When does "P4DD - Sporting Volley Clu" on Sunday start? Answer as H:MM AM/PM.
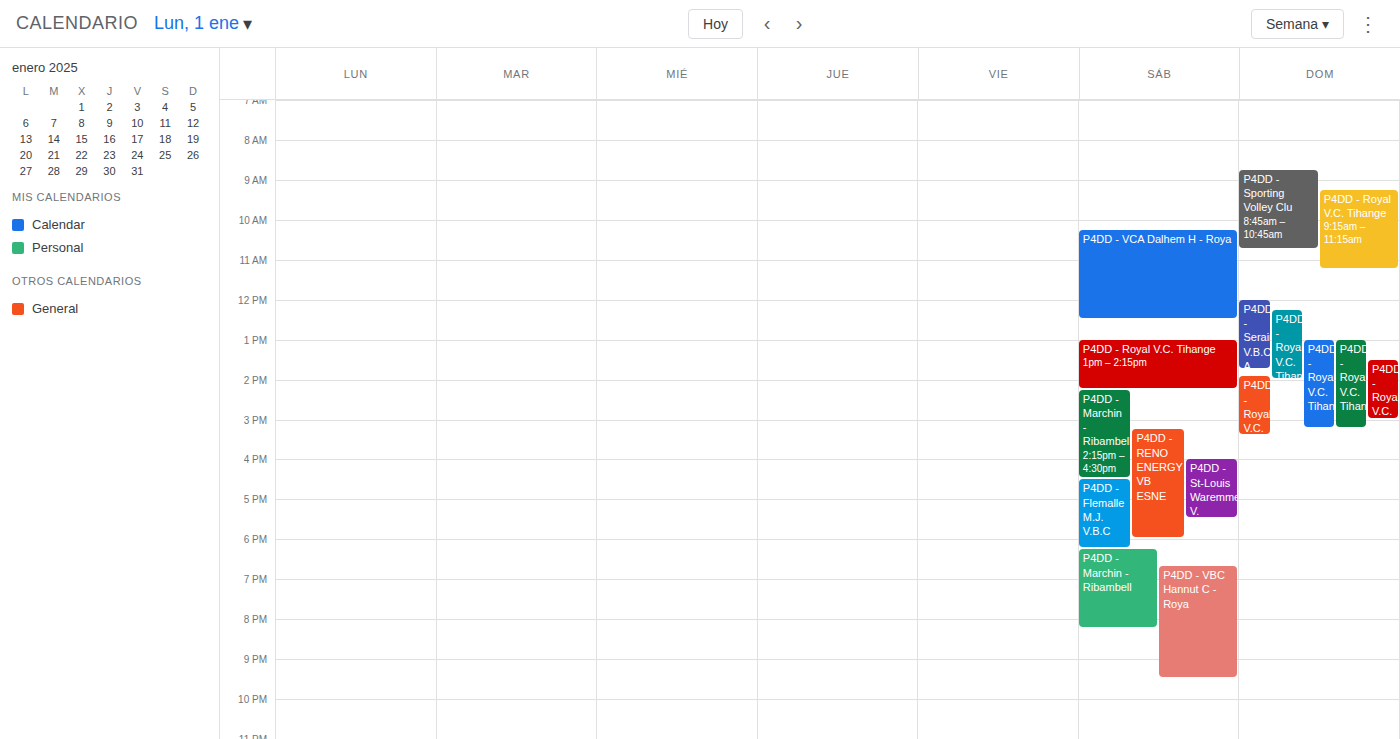
8:45 AM